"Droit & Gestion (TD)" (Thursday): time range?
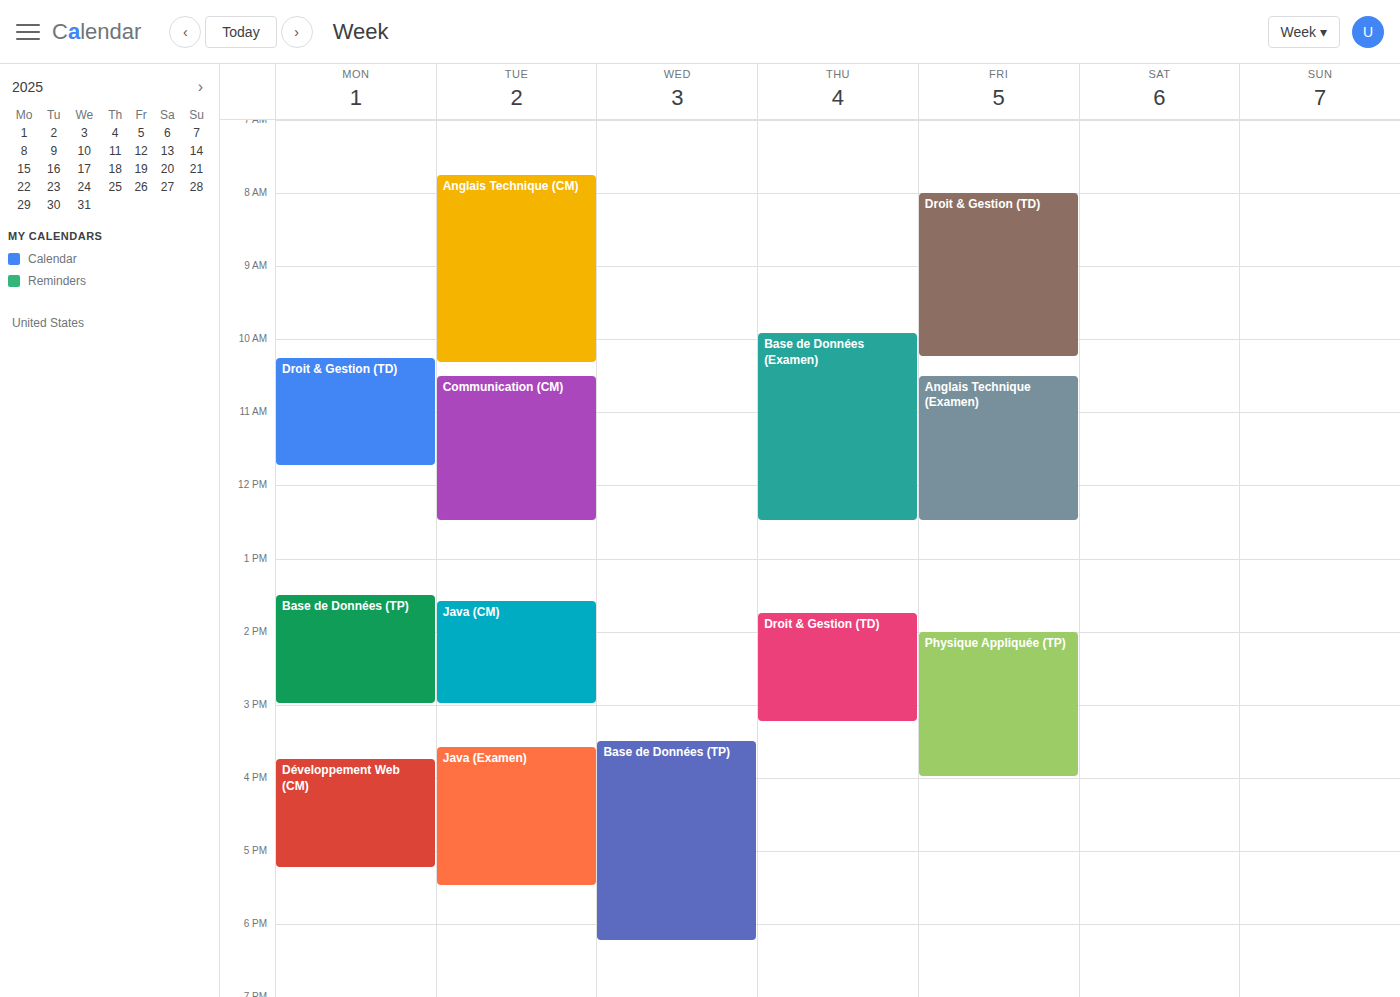
1:45 PM to 3:15 PM